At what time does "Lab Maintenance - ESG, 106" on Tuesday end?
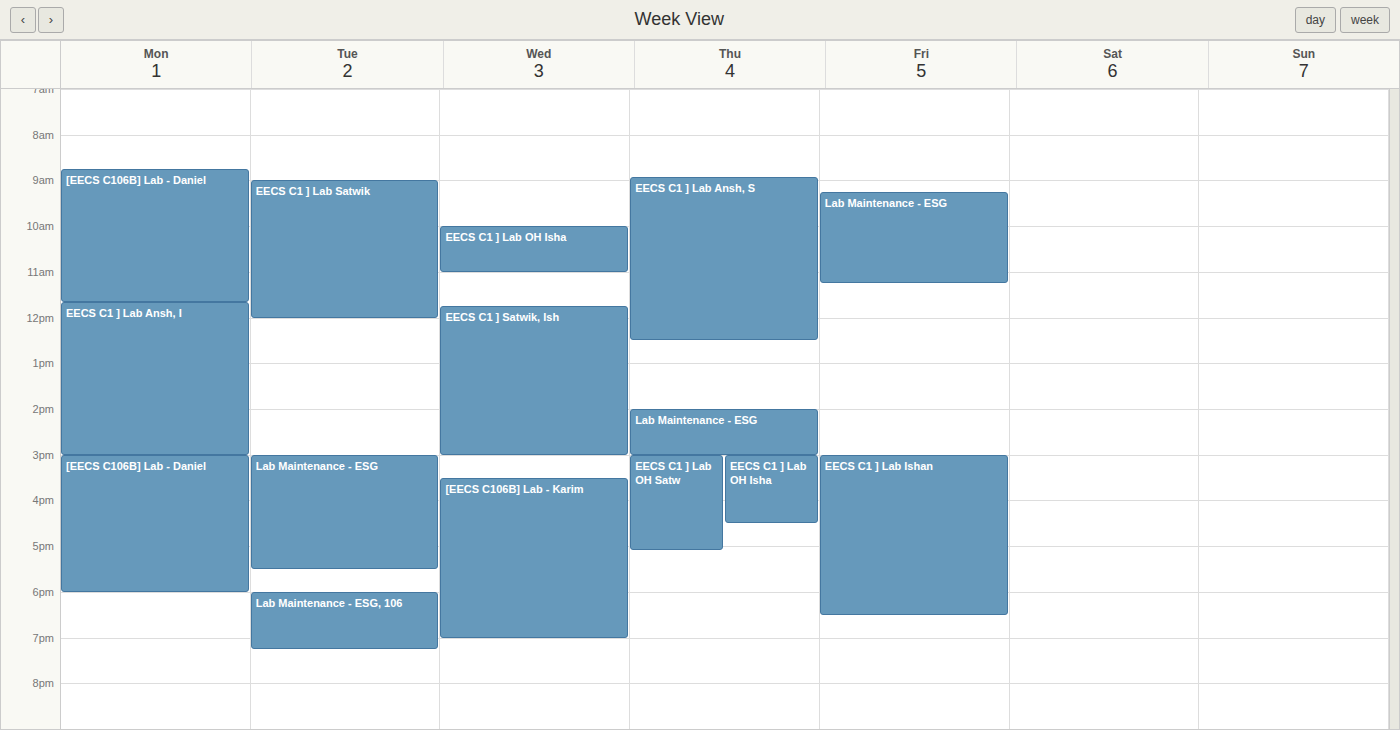
7:15 PM